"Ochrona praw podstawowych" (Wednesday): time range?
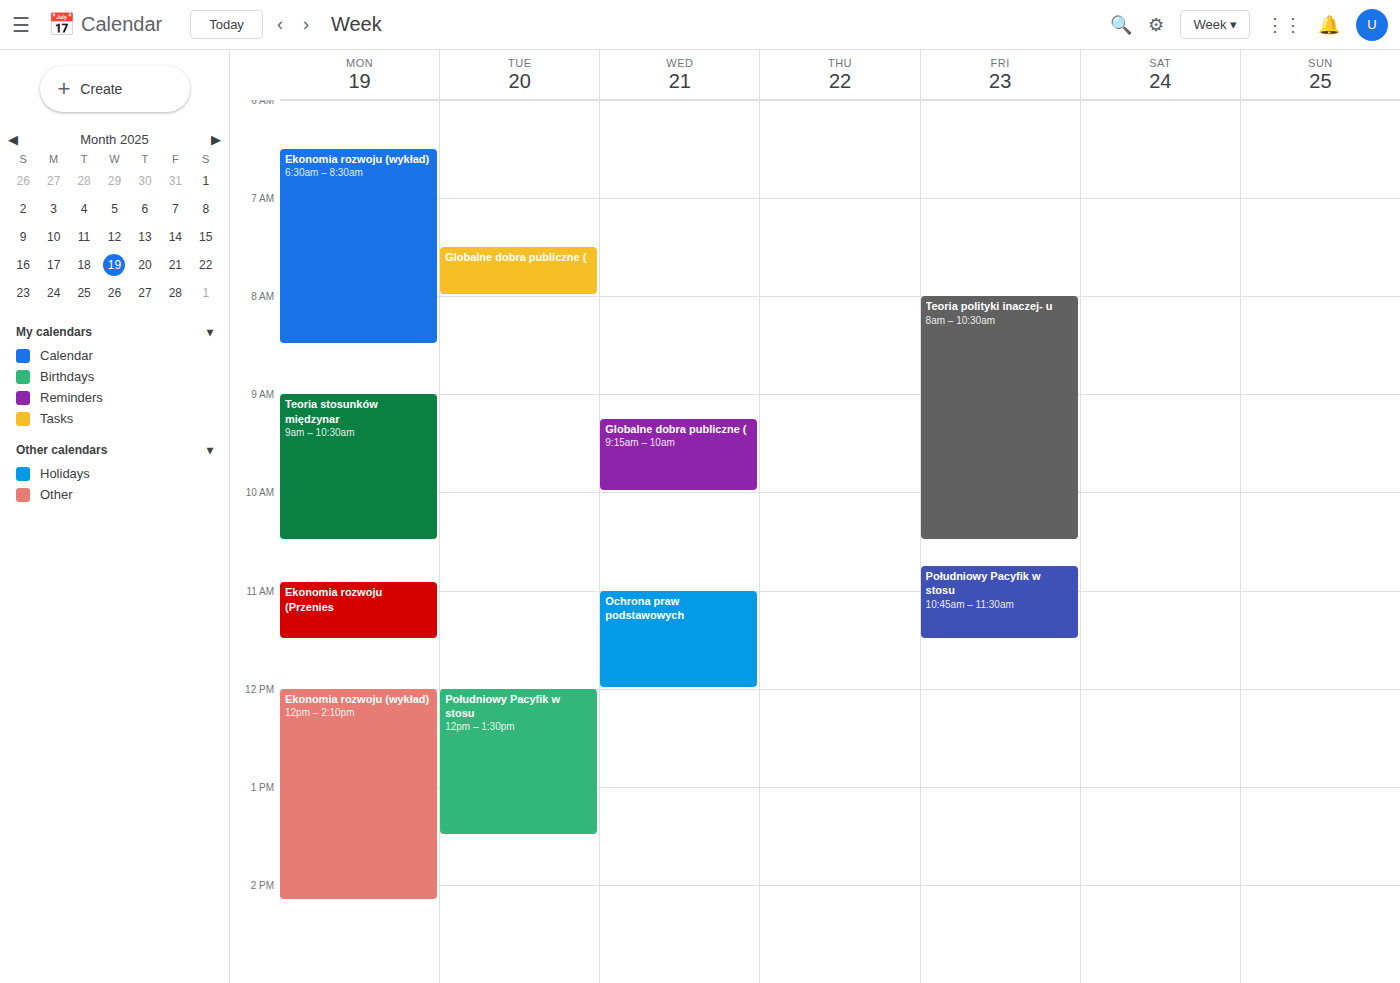
11:00 AM to 12:00 PM